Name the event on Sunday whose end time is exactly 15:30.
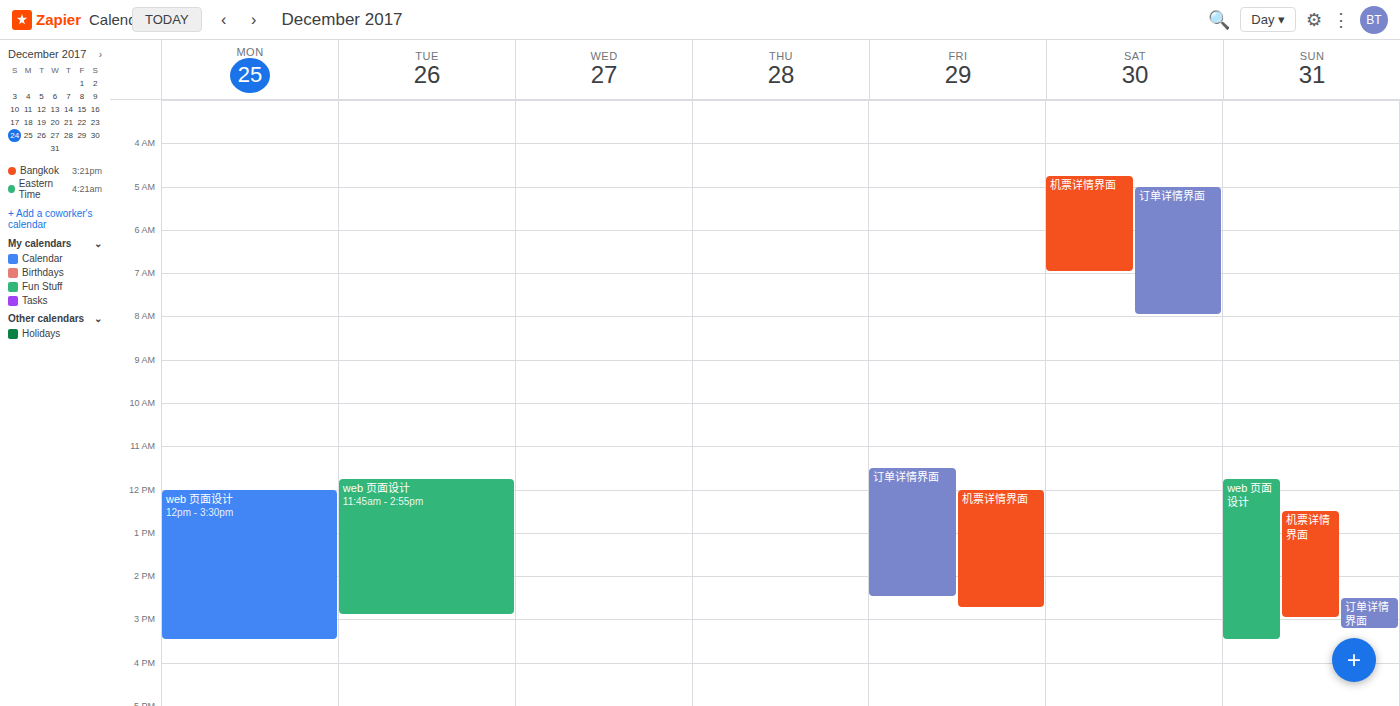
"web 页面设计"